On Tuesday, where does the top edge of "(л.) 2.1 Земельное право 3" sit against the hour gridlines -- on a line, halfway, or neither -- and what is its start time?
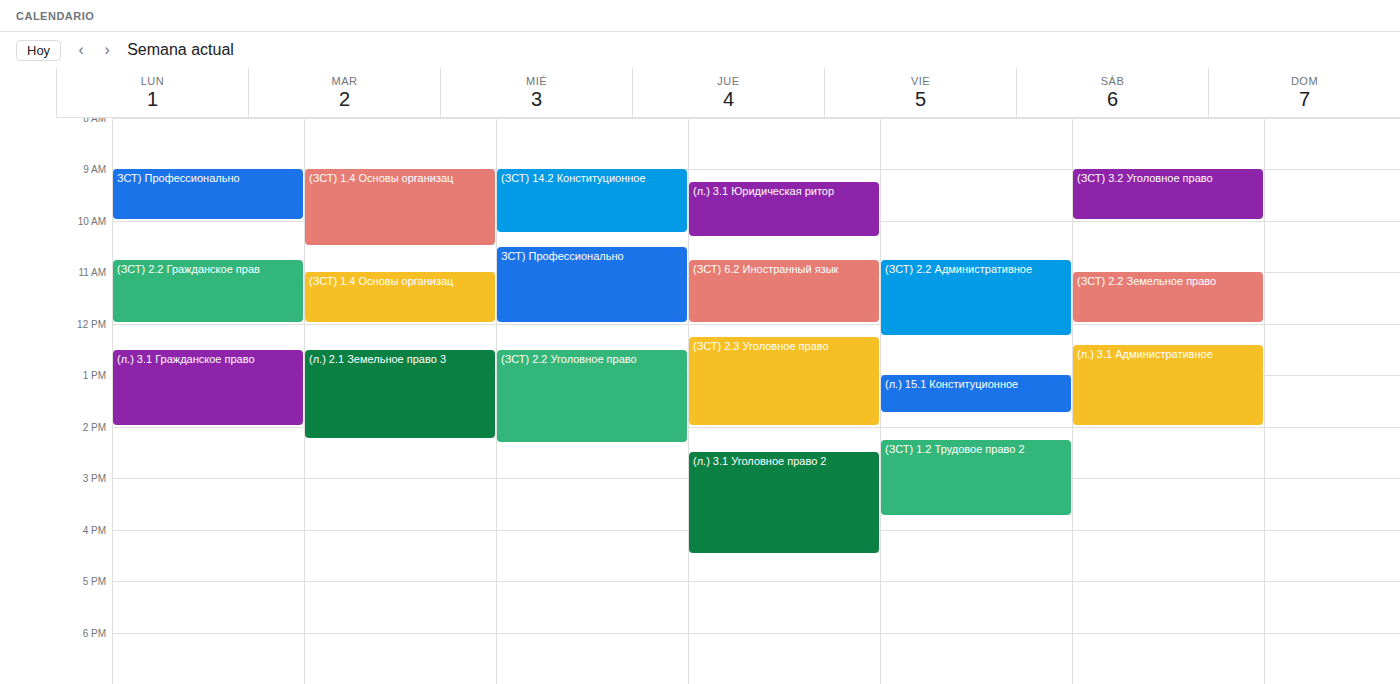
12:30 PM -- halfway between the 12 PM and 1 PM lines.